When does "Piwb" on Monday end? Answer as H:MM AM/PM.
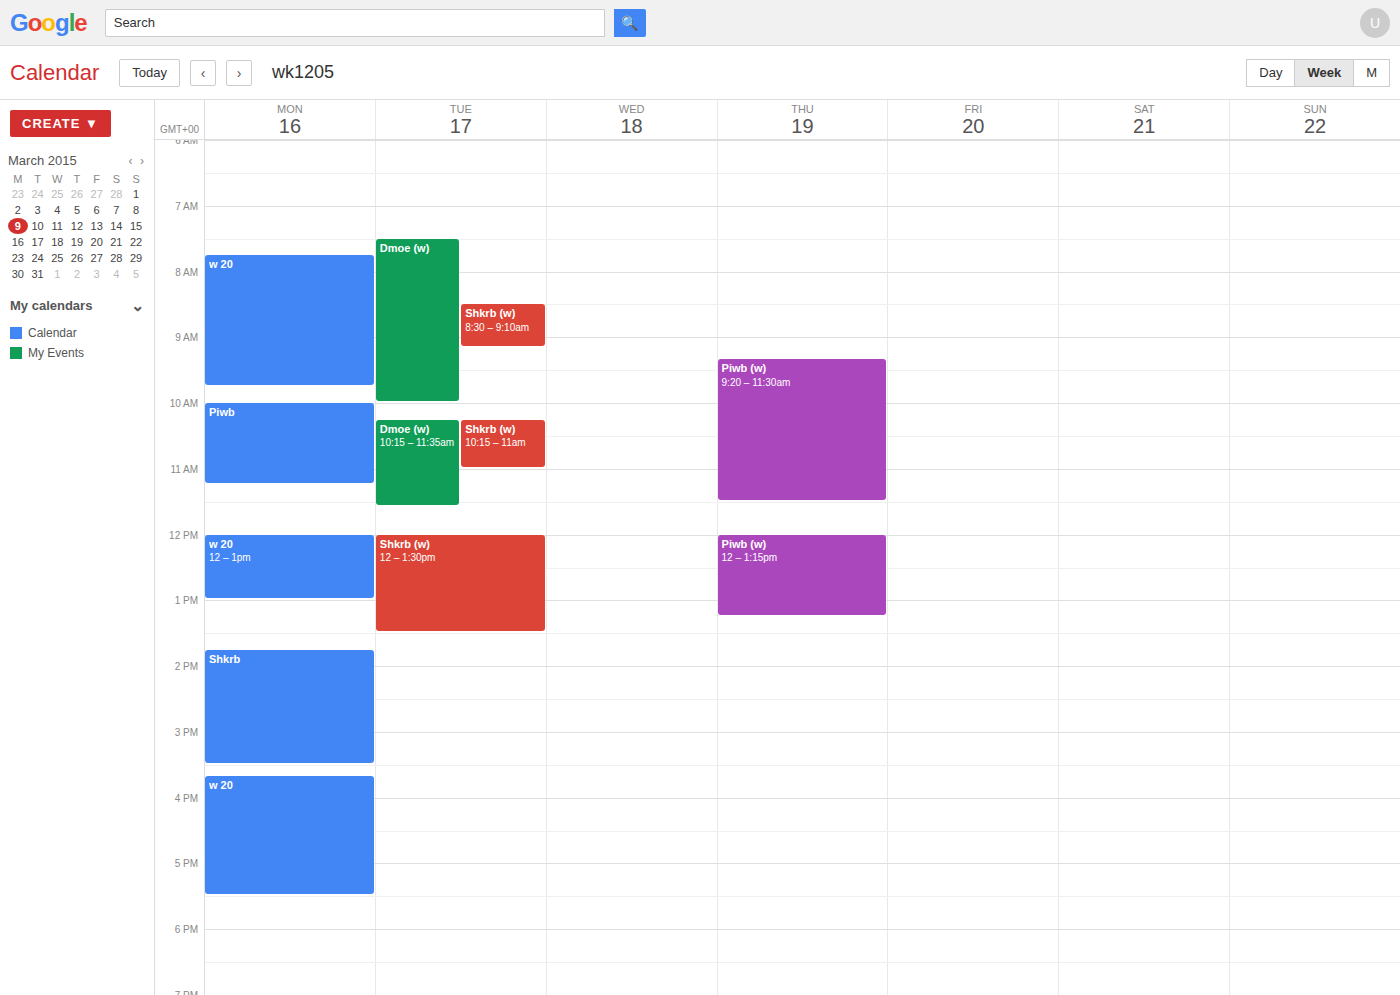
11:15 AM